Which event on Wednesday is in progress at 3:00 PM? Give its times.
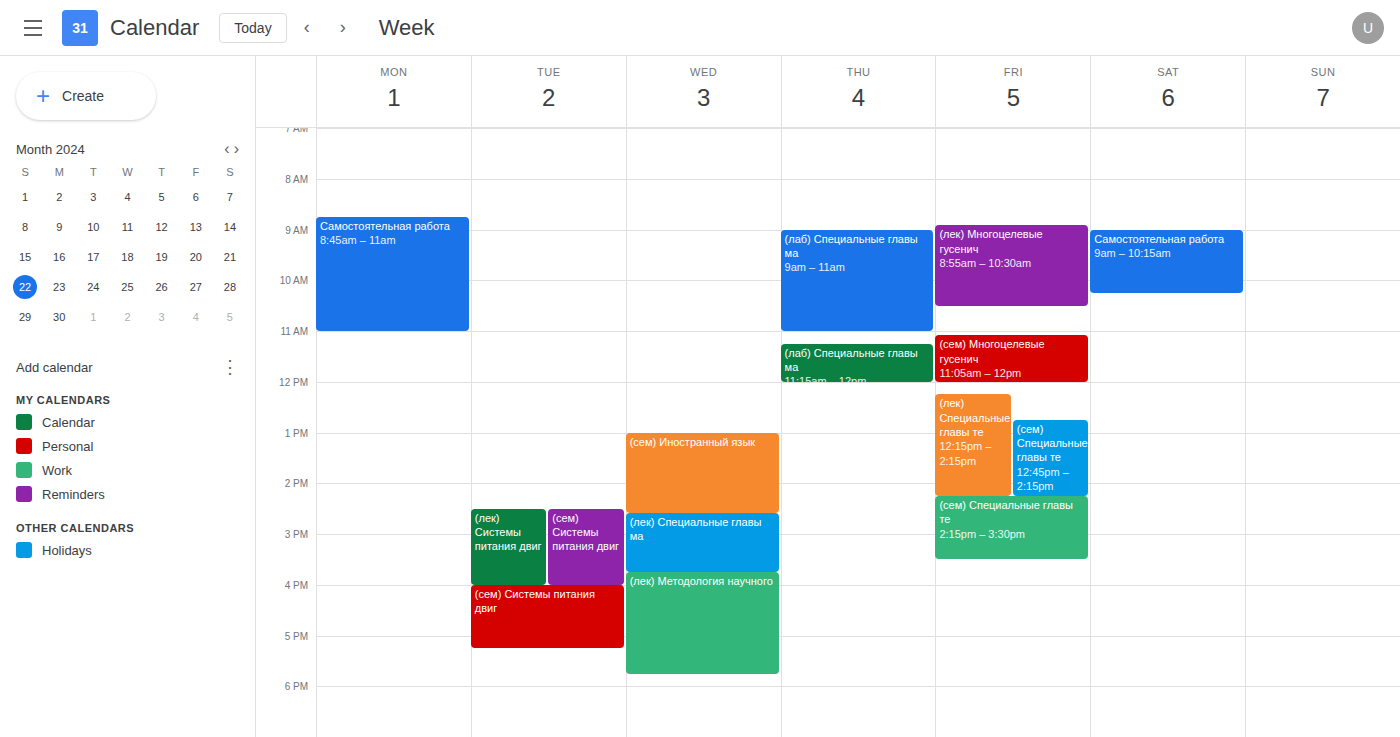
"(лек) Специальные главы ма", 2:35 PM to 3:45 PM